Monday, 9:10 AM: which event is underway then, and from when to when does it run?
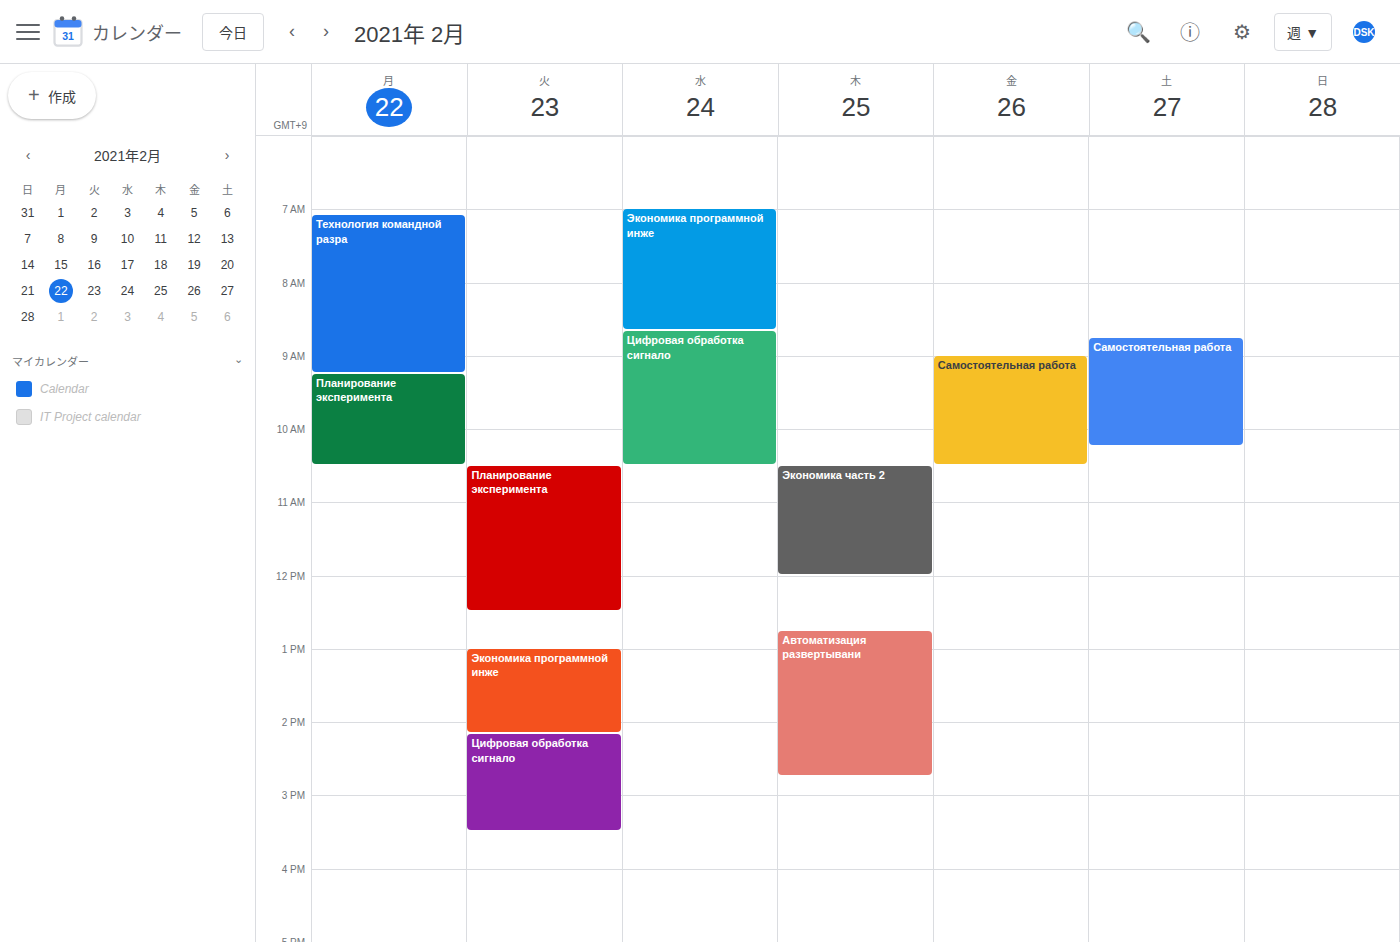
"Технология командной разра", 7:05 AM to 9:15 AM